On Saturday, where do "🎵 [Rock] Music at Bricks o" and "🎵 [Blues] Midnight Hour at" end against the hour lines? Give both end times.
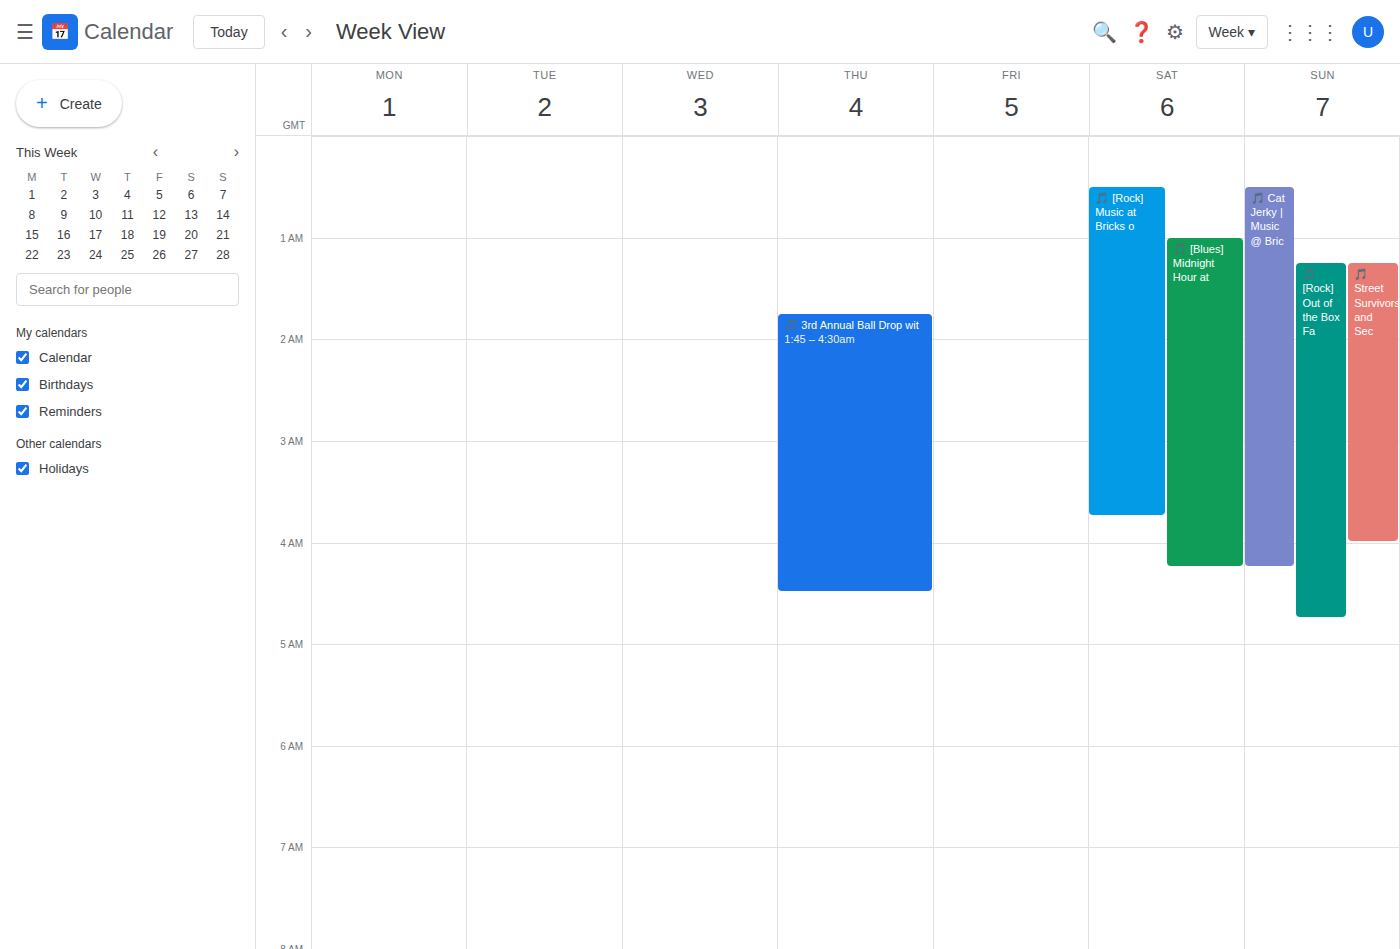
"🎵 [Rock] Music at Bricks o": 3:45 AM, neither: three quarters of the way from the 3 AM line to the 4 AM line. "🎵 [Blues] Midnight Hour at": 4:15 AM, neither: a quarter of the way from the 4 AM line to the 5 AM line.